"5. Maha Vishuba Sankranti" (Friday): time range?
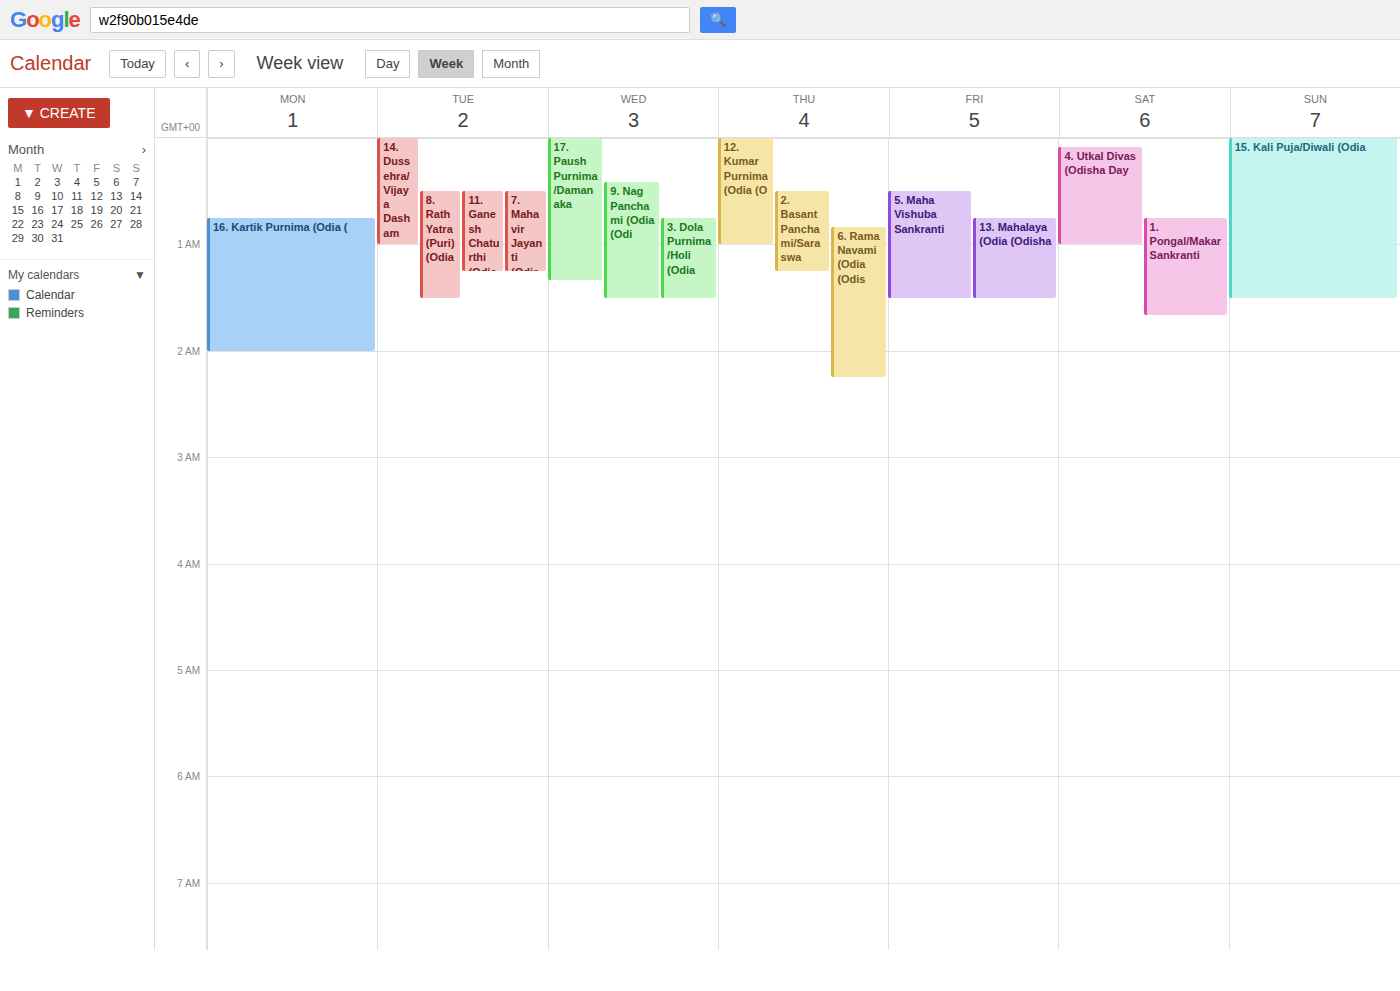
00:30 to 01:30